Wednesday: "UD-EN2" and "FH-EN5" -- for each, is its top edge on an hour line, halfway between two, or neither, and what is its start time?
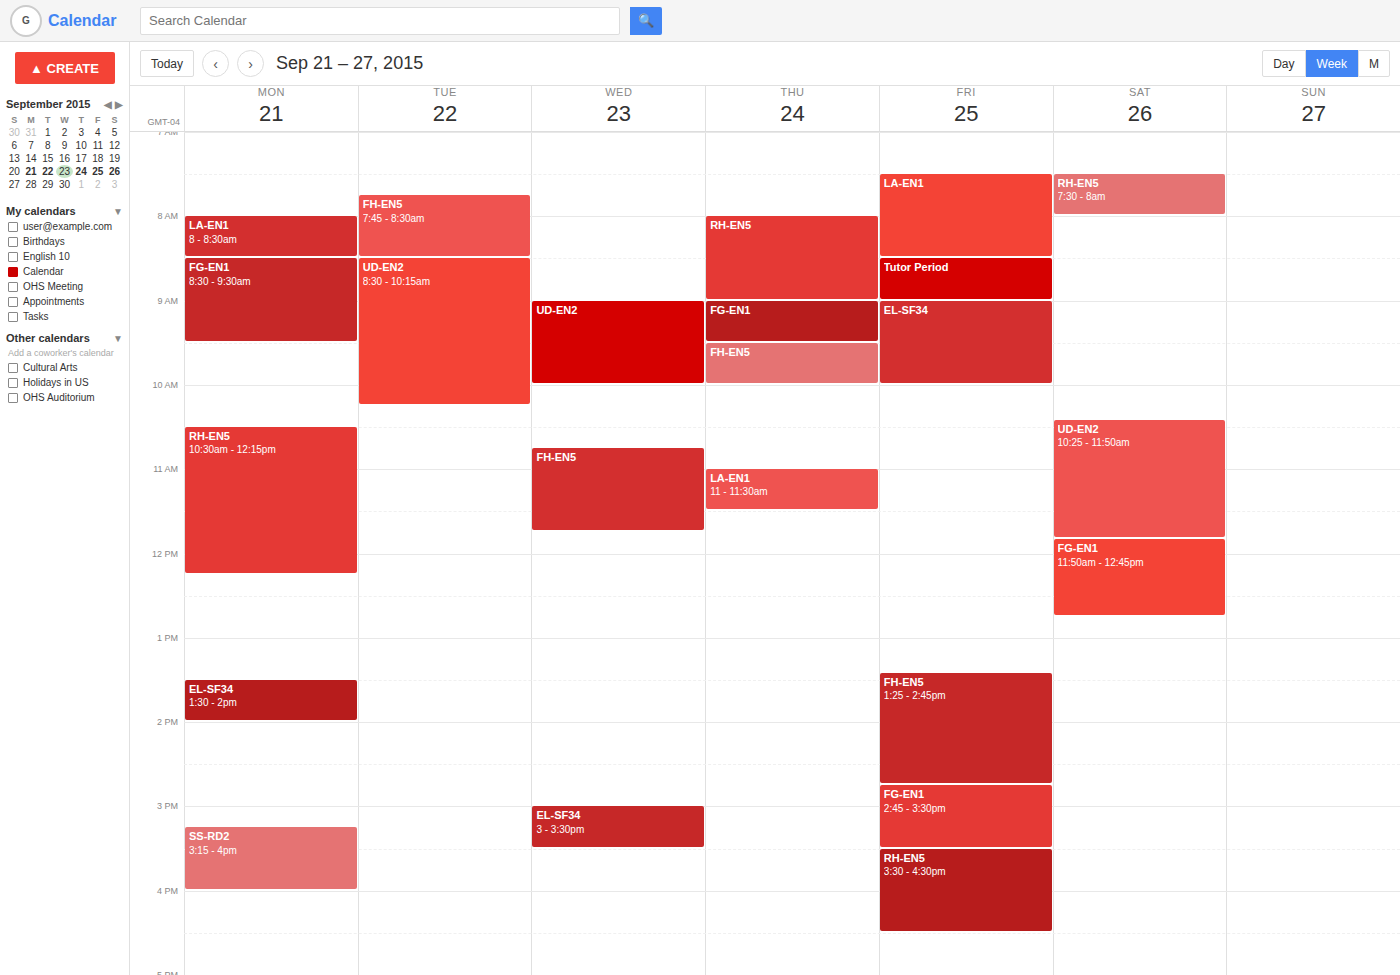
"UD-EN2": 09:00, exactly on the 09:00 line. "FH-EN5": 10:45, neither: three quarters of the way from the 10:00 line to the 11:00 line.